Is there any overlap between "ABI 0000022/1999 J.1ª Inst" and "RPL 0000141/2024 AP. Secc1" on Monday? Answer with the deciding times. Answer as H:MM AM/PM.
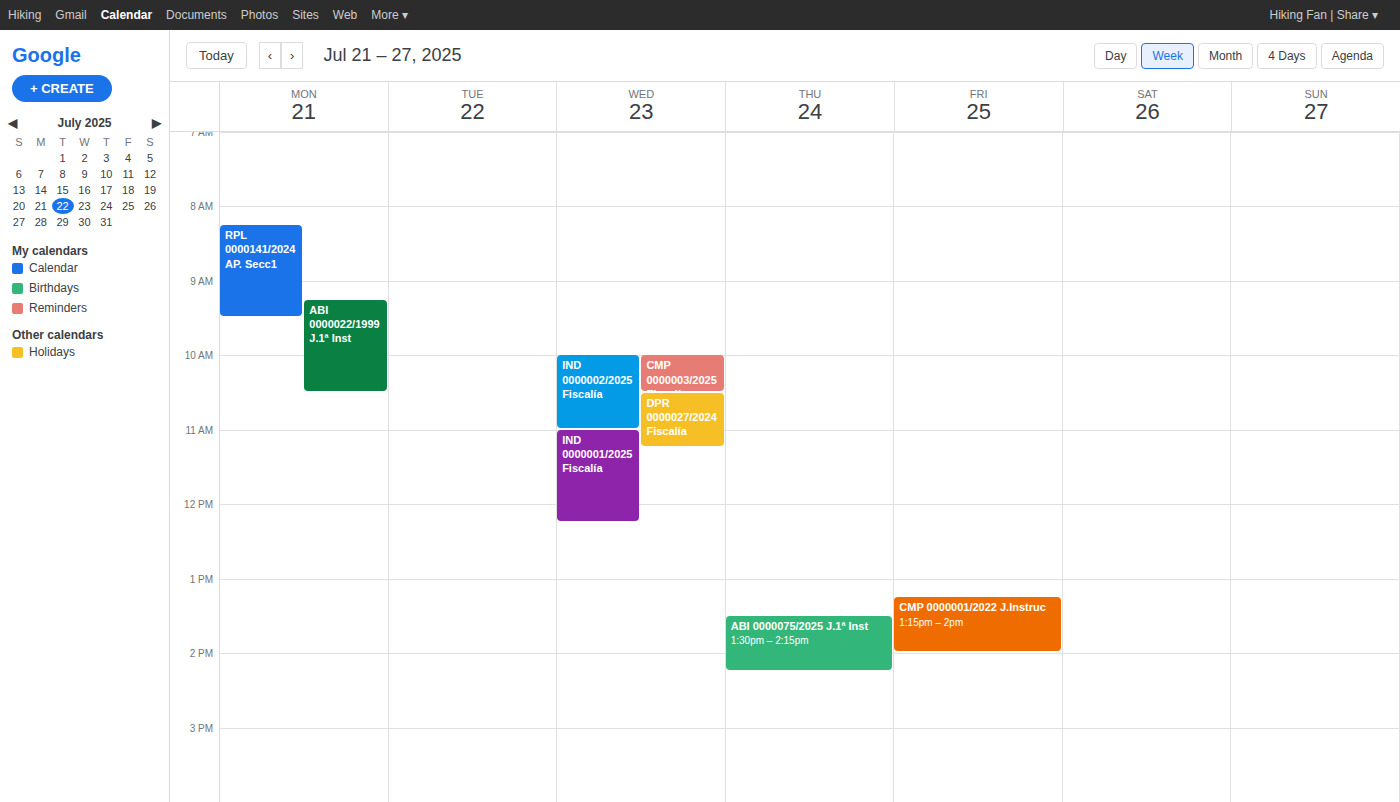
"ABI 0000022/1999 J.1ª Inst" starts at 9:15 AM, before "RPL 0000141/2024 AP. Secc1" ends at 9:30 AM -- they overlap.